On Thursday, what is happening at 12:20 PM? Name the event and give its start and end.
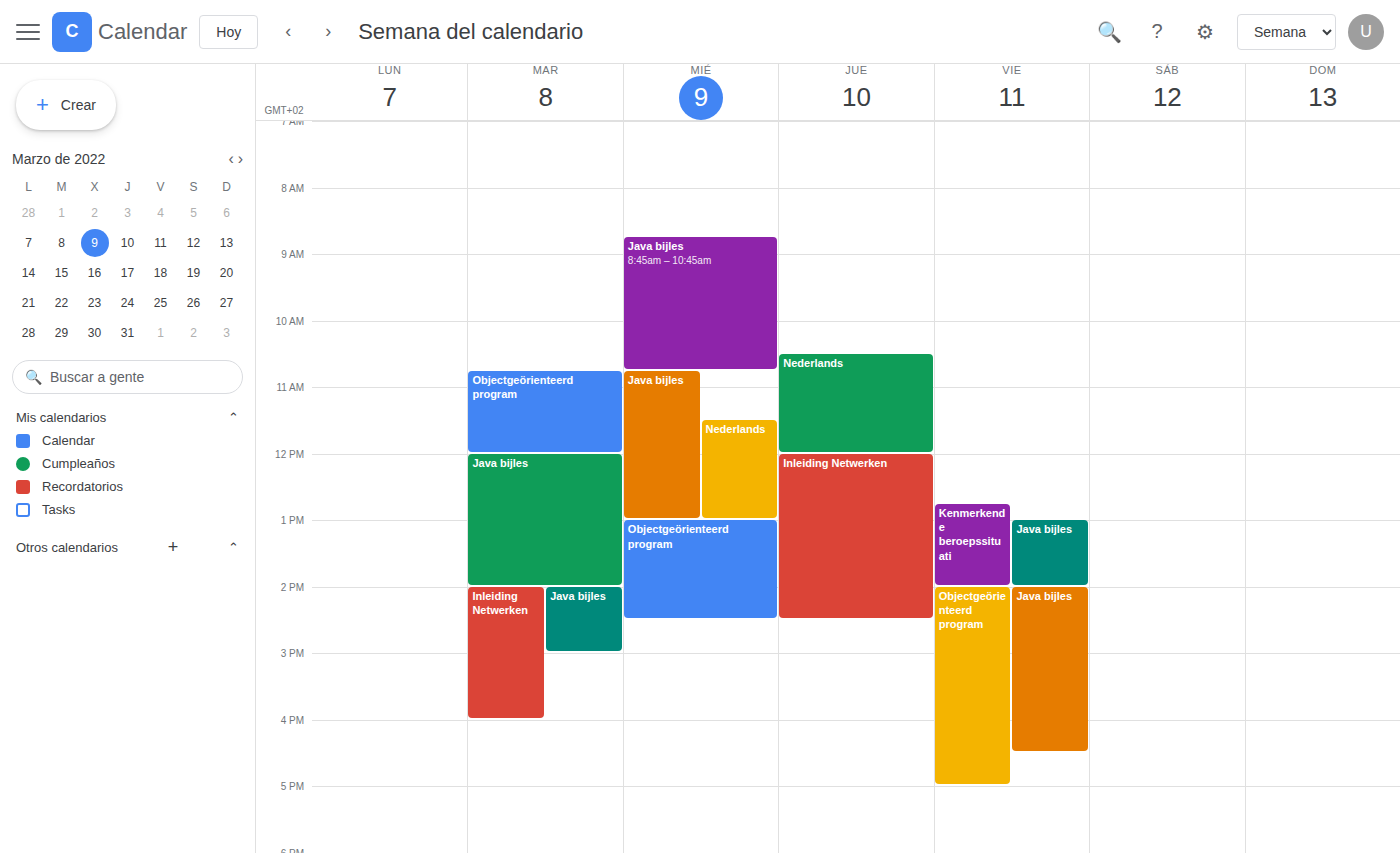
"Inleiding Netwerken", 12:00 PM to 2:30 PM